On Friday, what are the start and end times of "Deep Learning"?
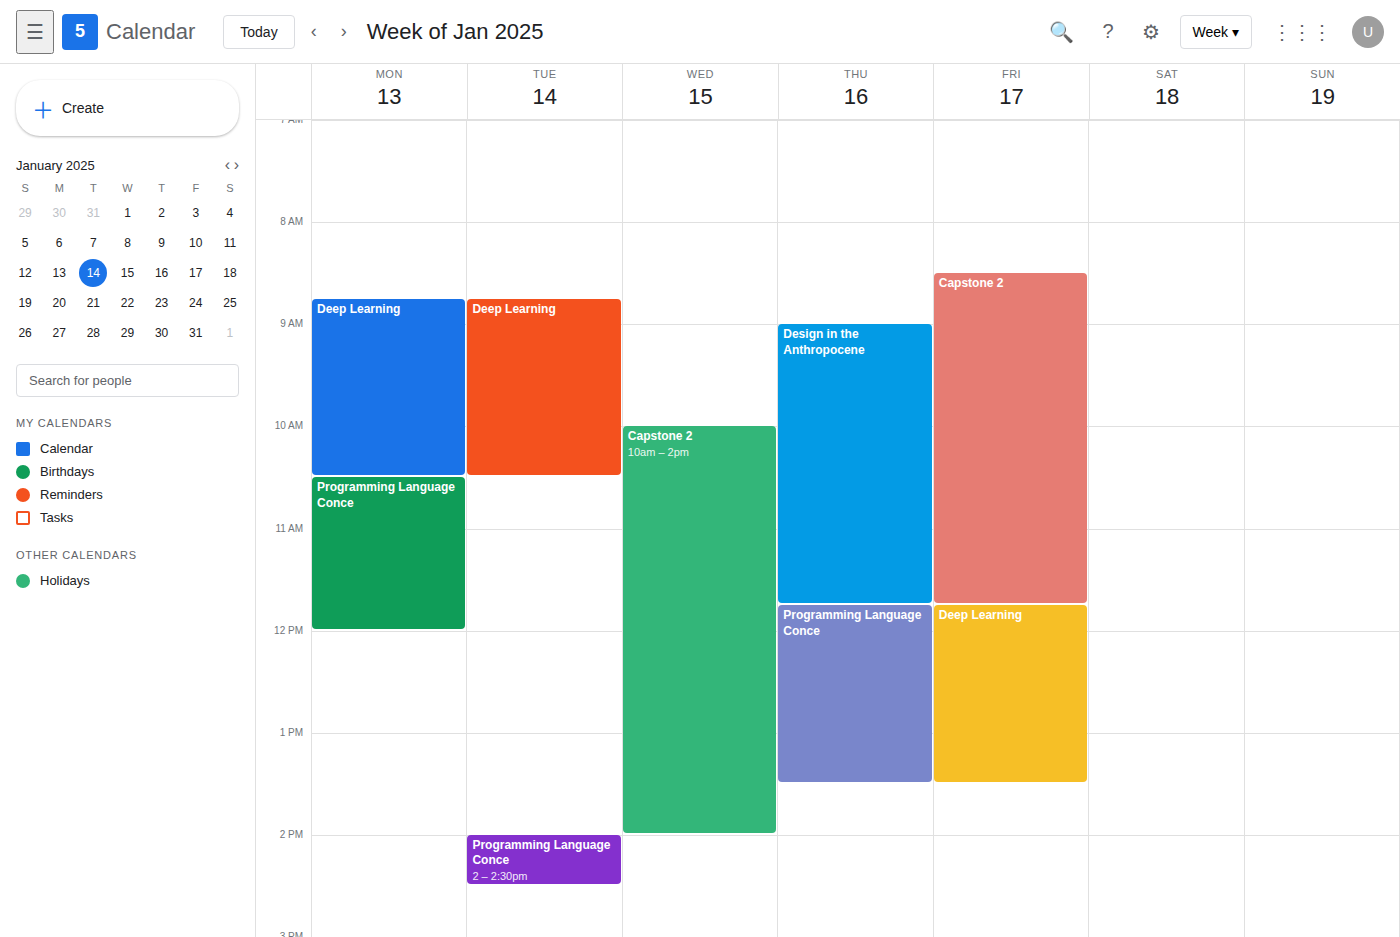
11:45 AM to 1:30 PM